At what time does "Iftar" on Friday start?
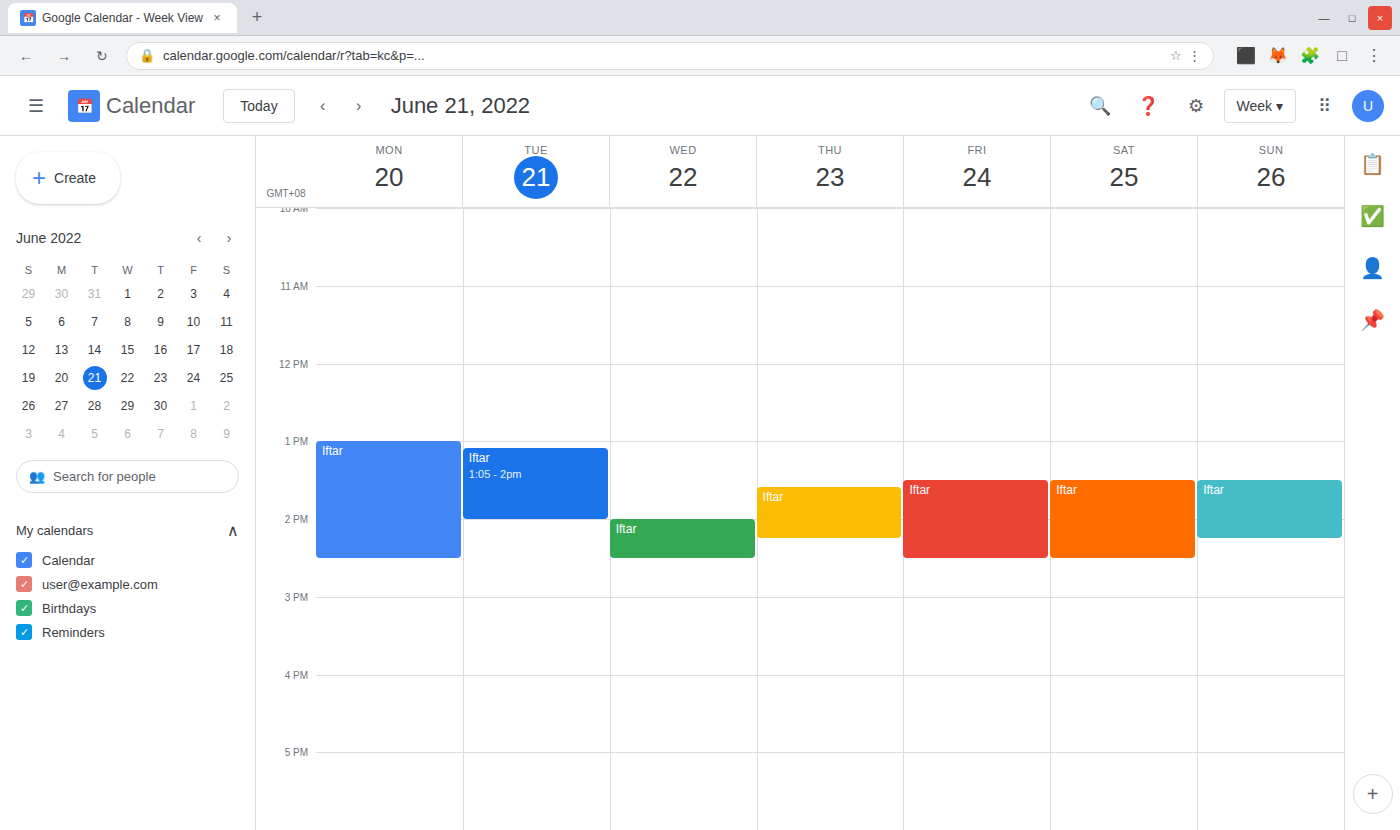
1:30 PM